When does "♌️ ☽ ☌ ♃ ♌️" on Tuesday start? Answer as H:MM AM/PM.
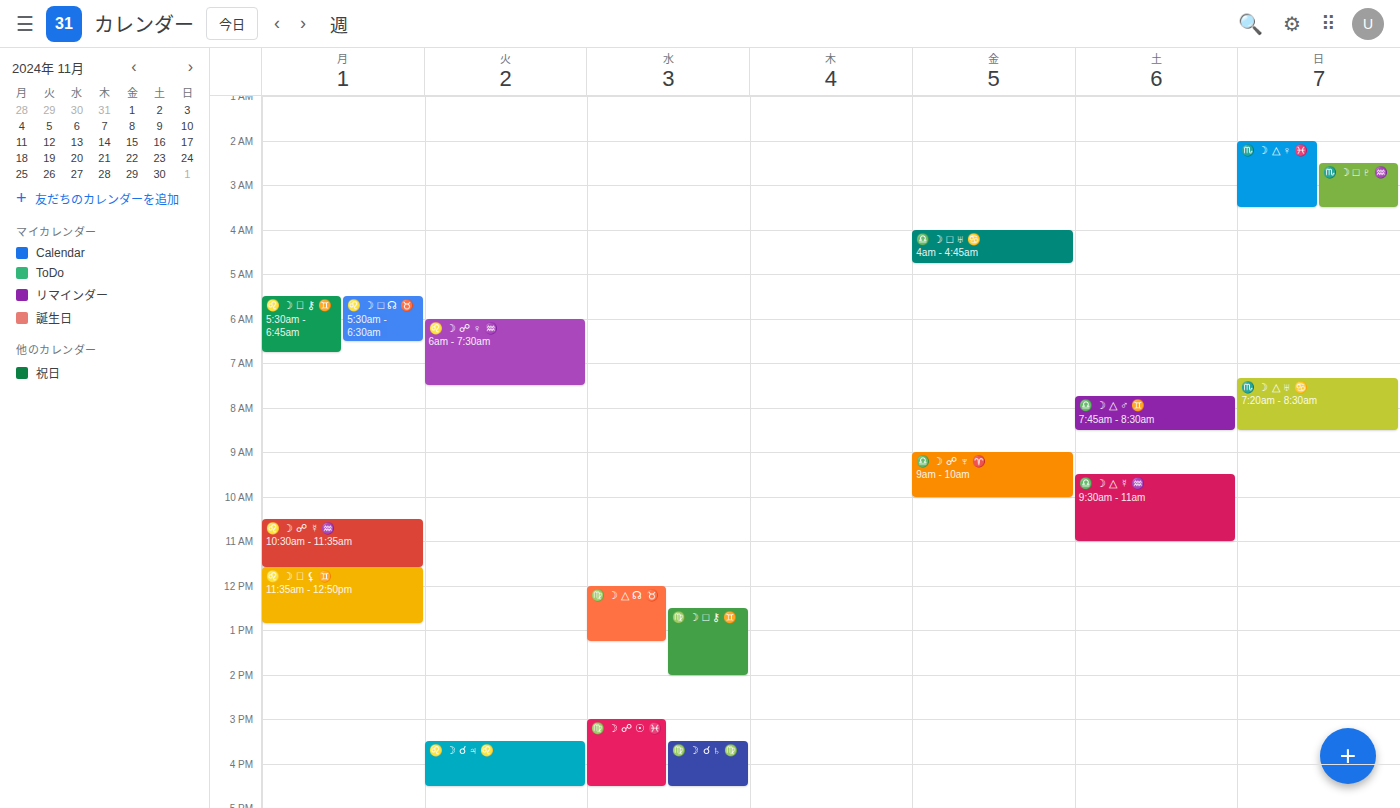
3:30 PM